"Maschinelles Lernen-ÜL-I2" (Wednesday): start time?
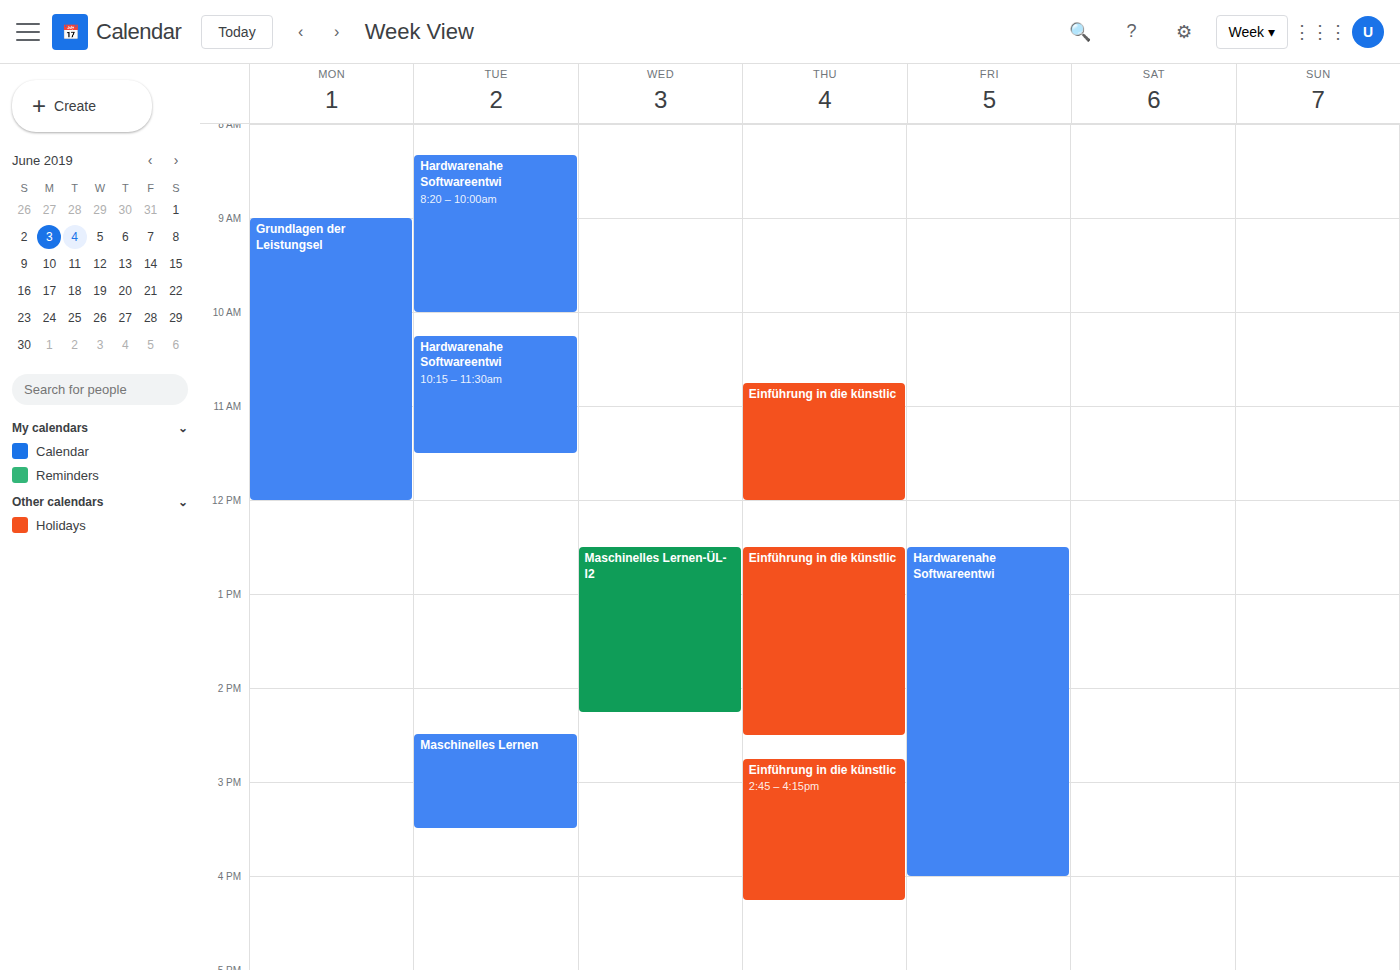
12:30 PM